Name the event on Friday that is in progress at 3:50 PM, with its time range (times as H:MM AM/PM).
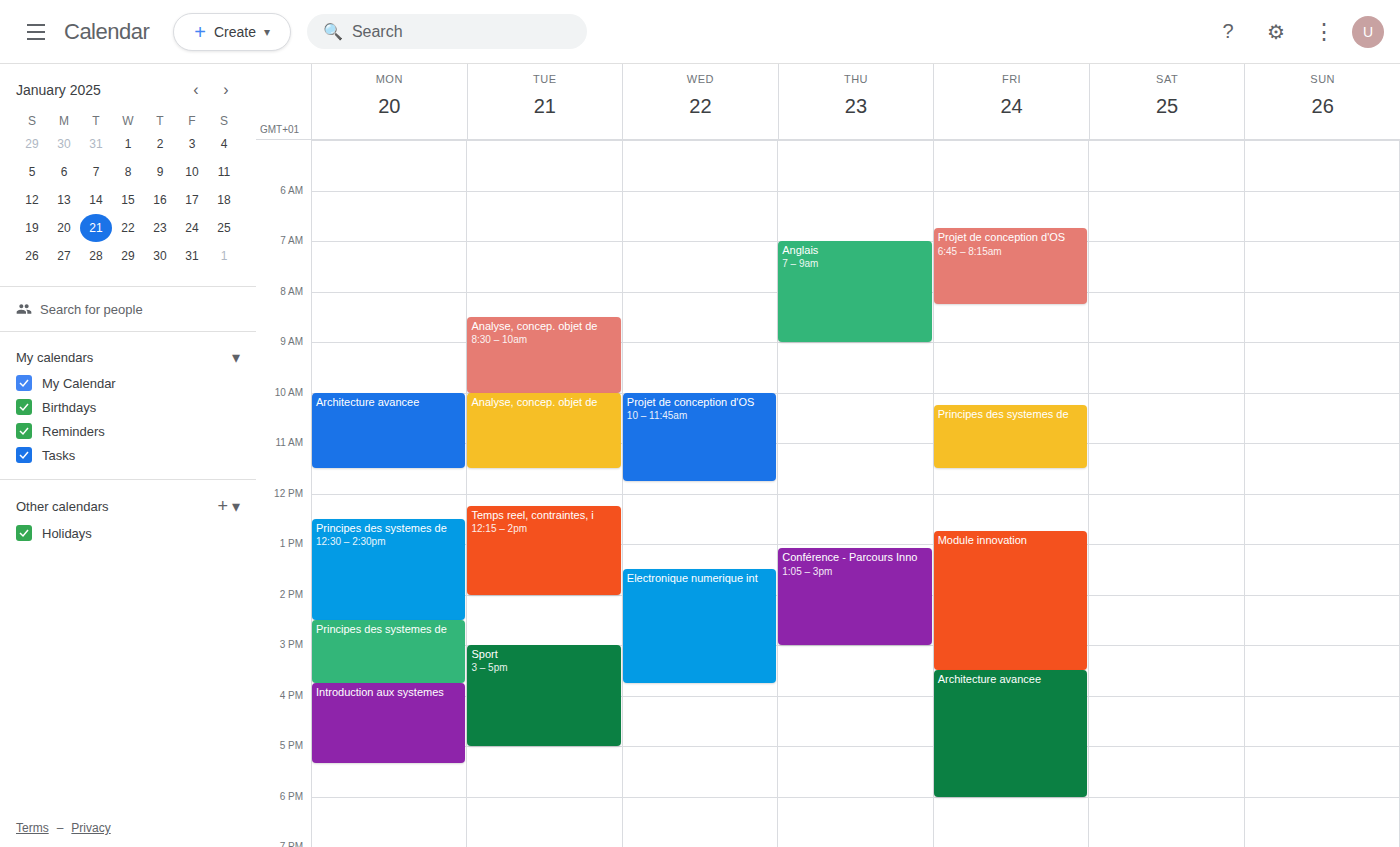
"Architecture avancee", 3:30 PM to 6:00 PM